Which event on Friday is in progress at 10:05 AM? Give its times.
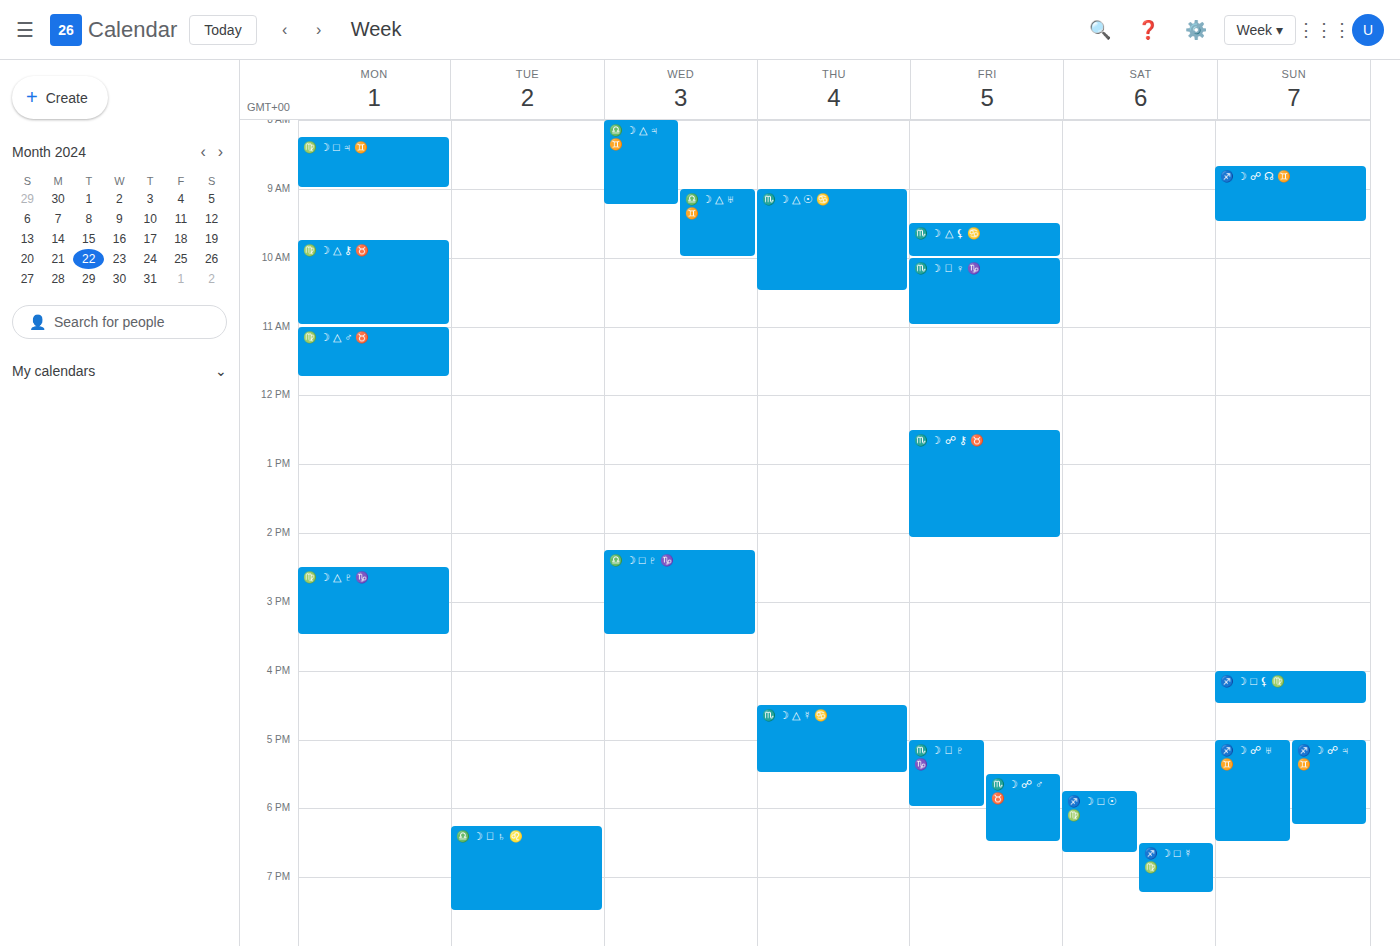
"♏️ ☽ ⚹ ♀ ♑️", 10:00 AM to 11:00 AM